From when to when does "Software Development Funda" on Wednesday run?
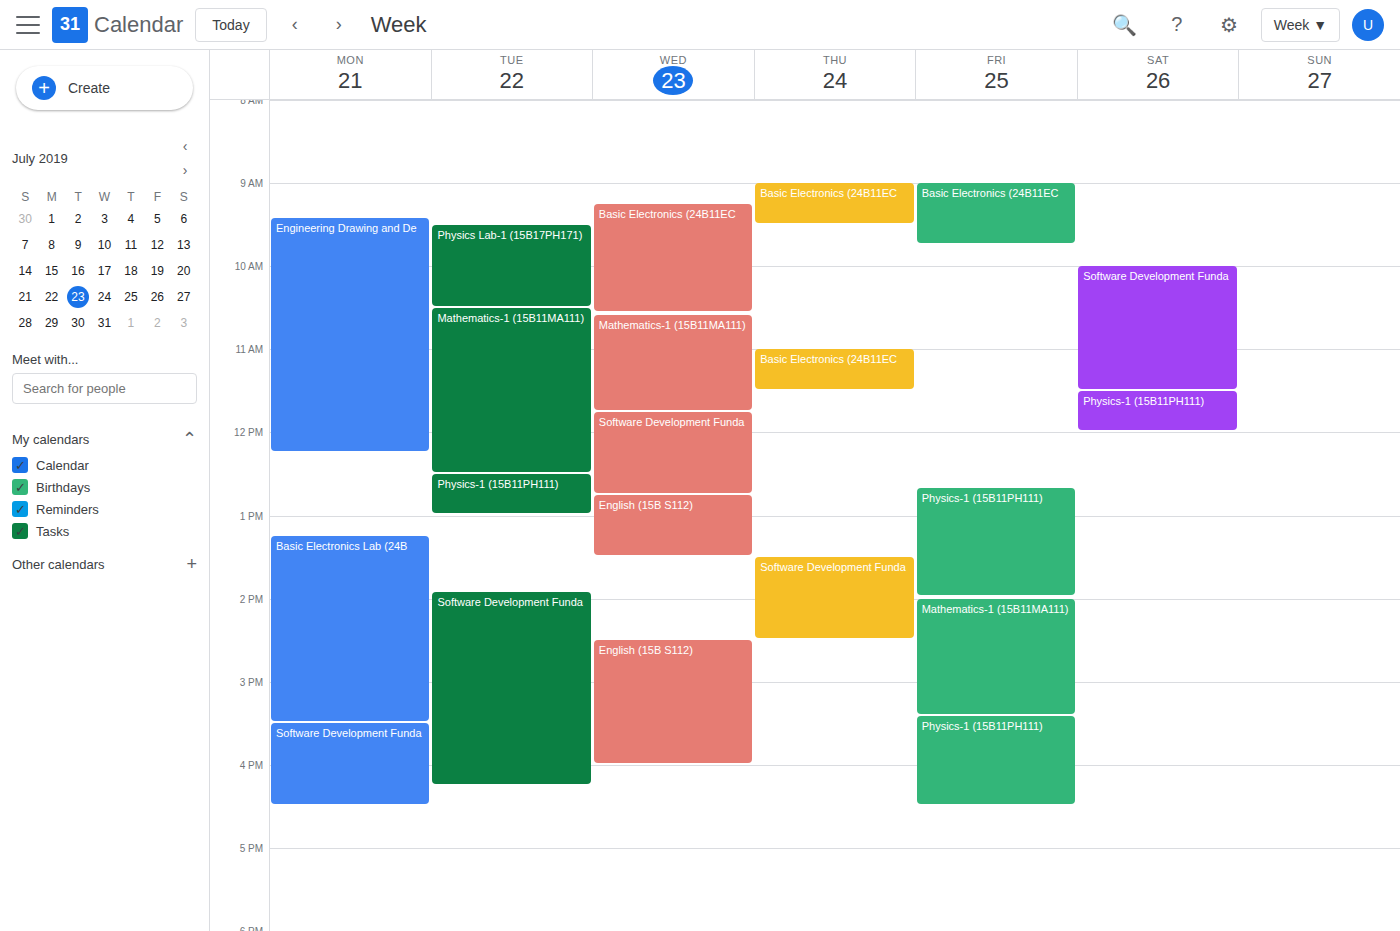
11:45 AM to 12:45 PM